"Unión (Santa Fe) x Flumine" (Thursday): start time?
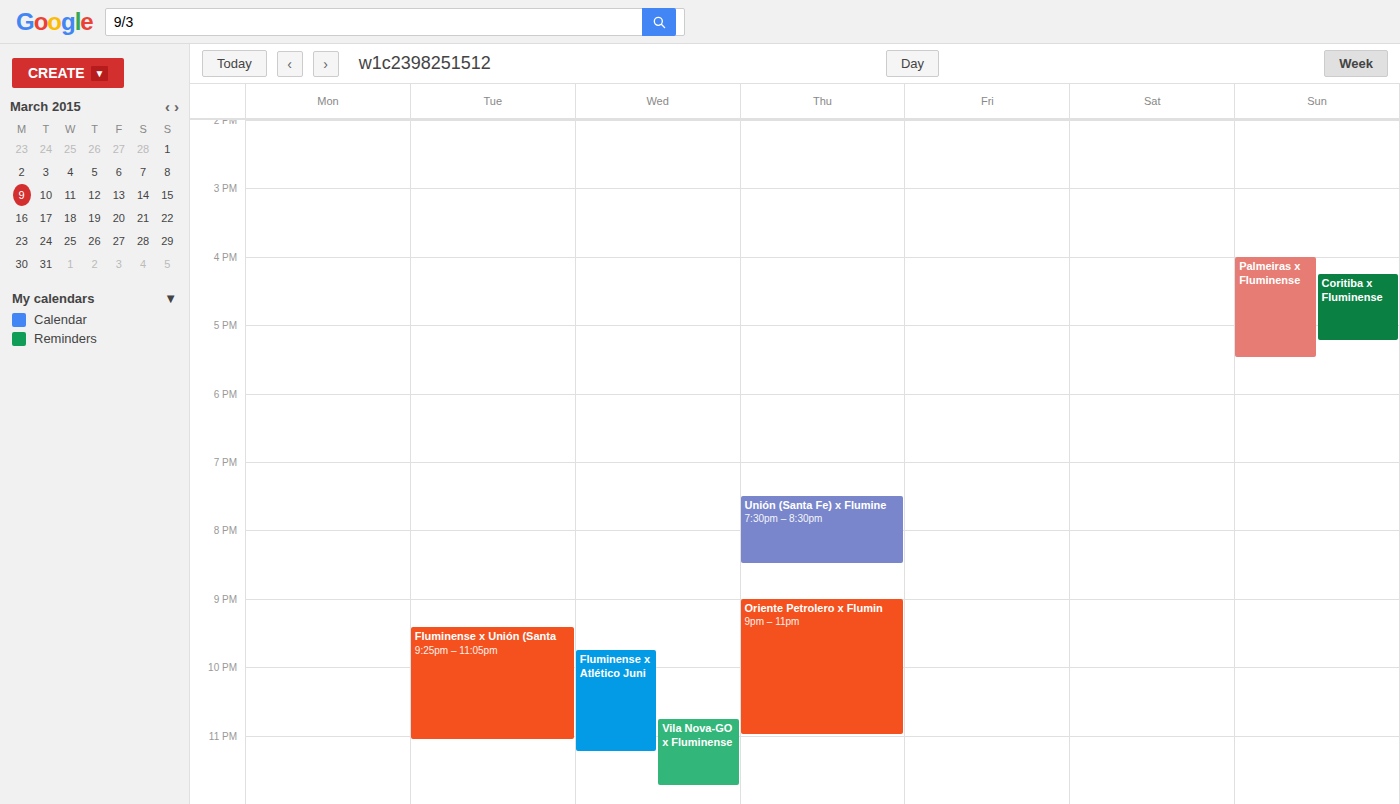
19:30